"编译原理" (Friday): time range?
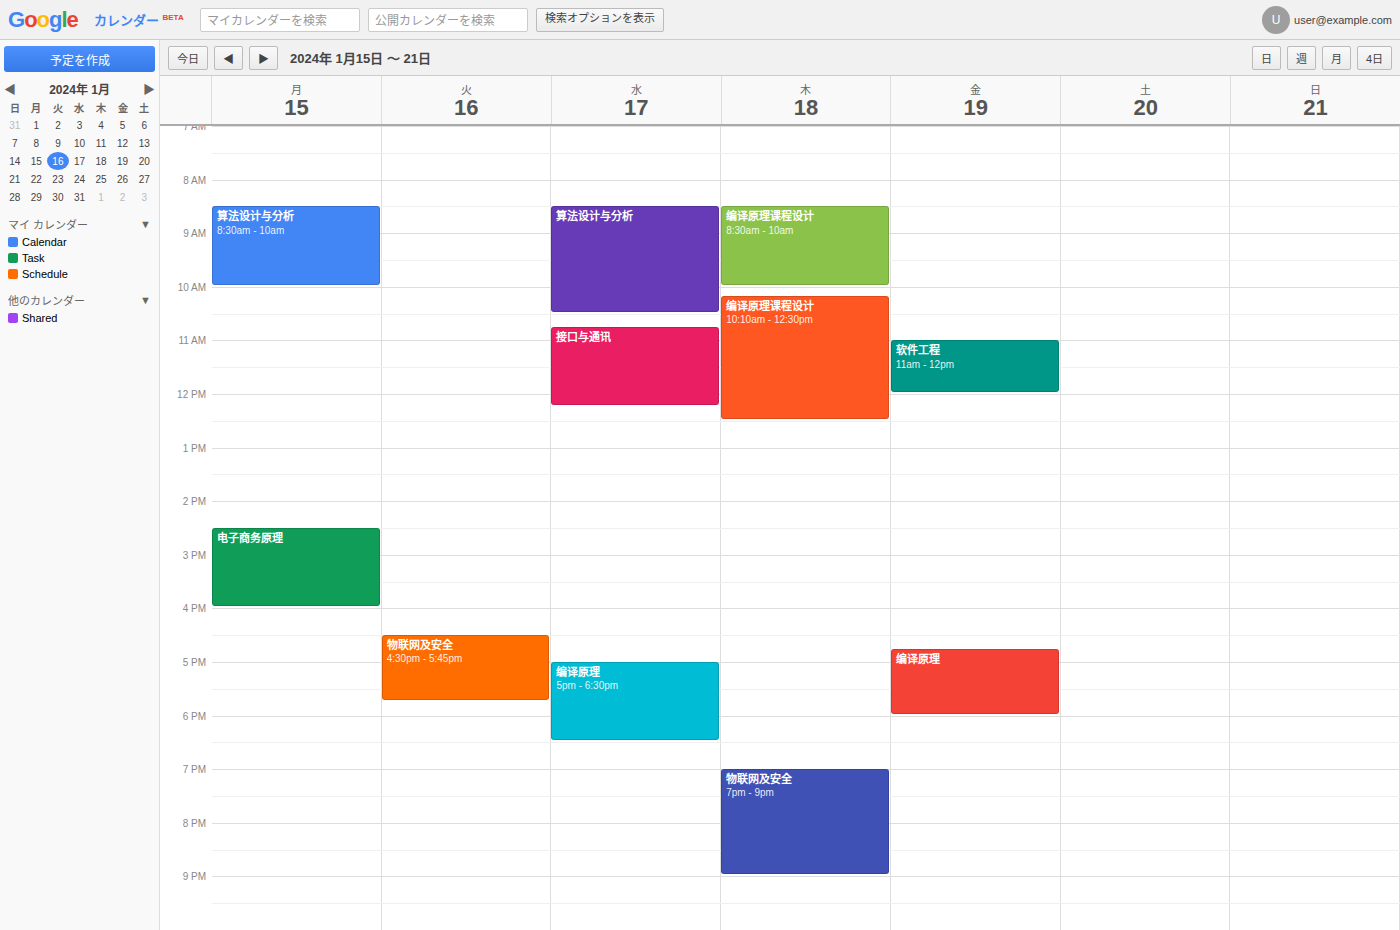
4:45 PM to 6:00 PM